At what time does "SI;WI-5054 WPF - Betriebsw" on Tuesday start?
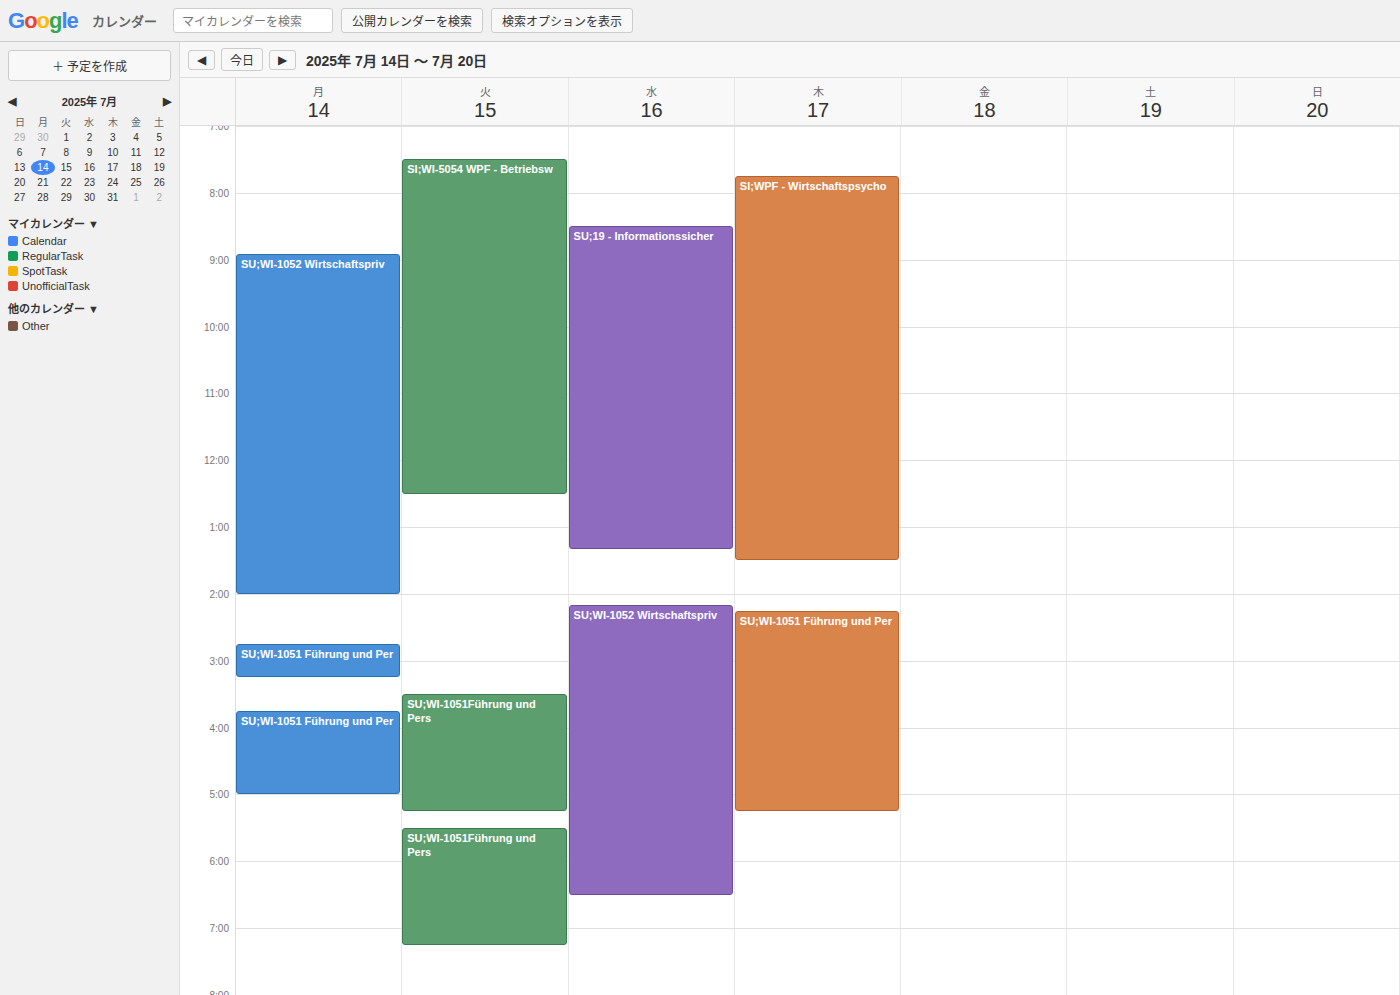
7:30 AM